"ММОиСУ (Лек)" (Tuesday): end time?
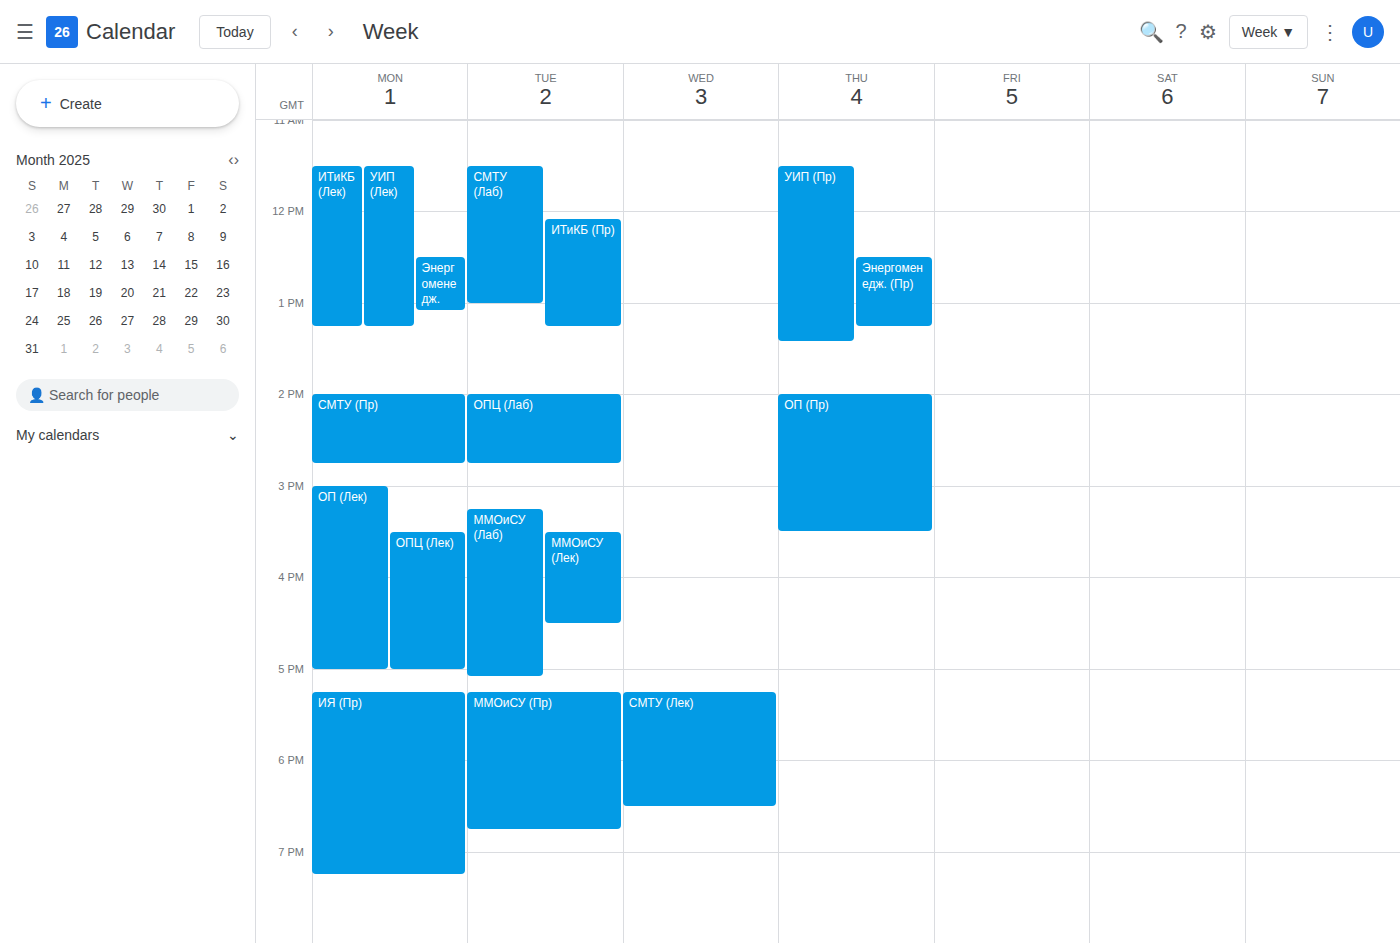
16:30